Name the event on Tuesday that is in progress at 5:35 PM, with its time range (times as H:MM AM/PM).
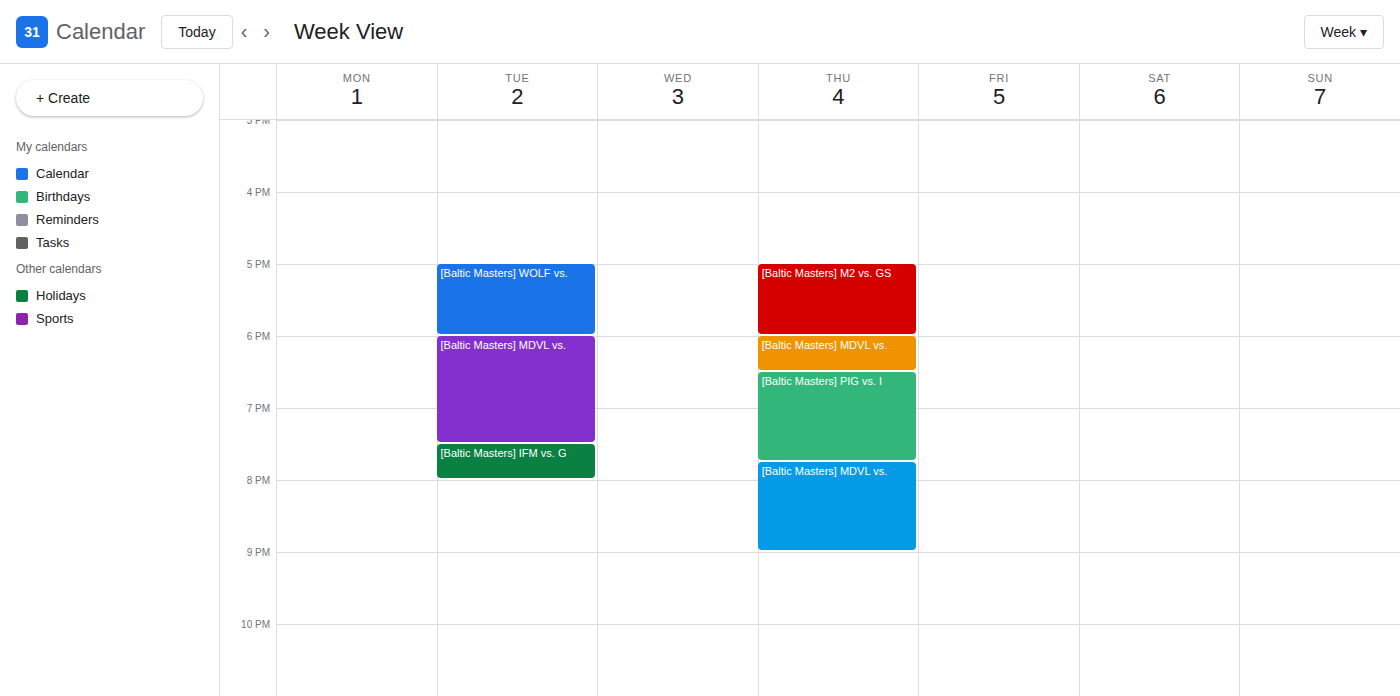
"[Baltic Masters] WOLF vs.", 5:00 PM to 6:00 PM